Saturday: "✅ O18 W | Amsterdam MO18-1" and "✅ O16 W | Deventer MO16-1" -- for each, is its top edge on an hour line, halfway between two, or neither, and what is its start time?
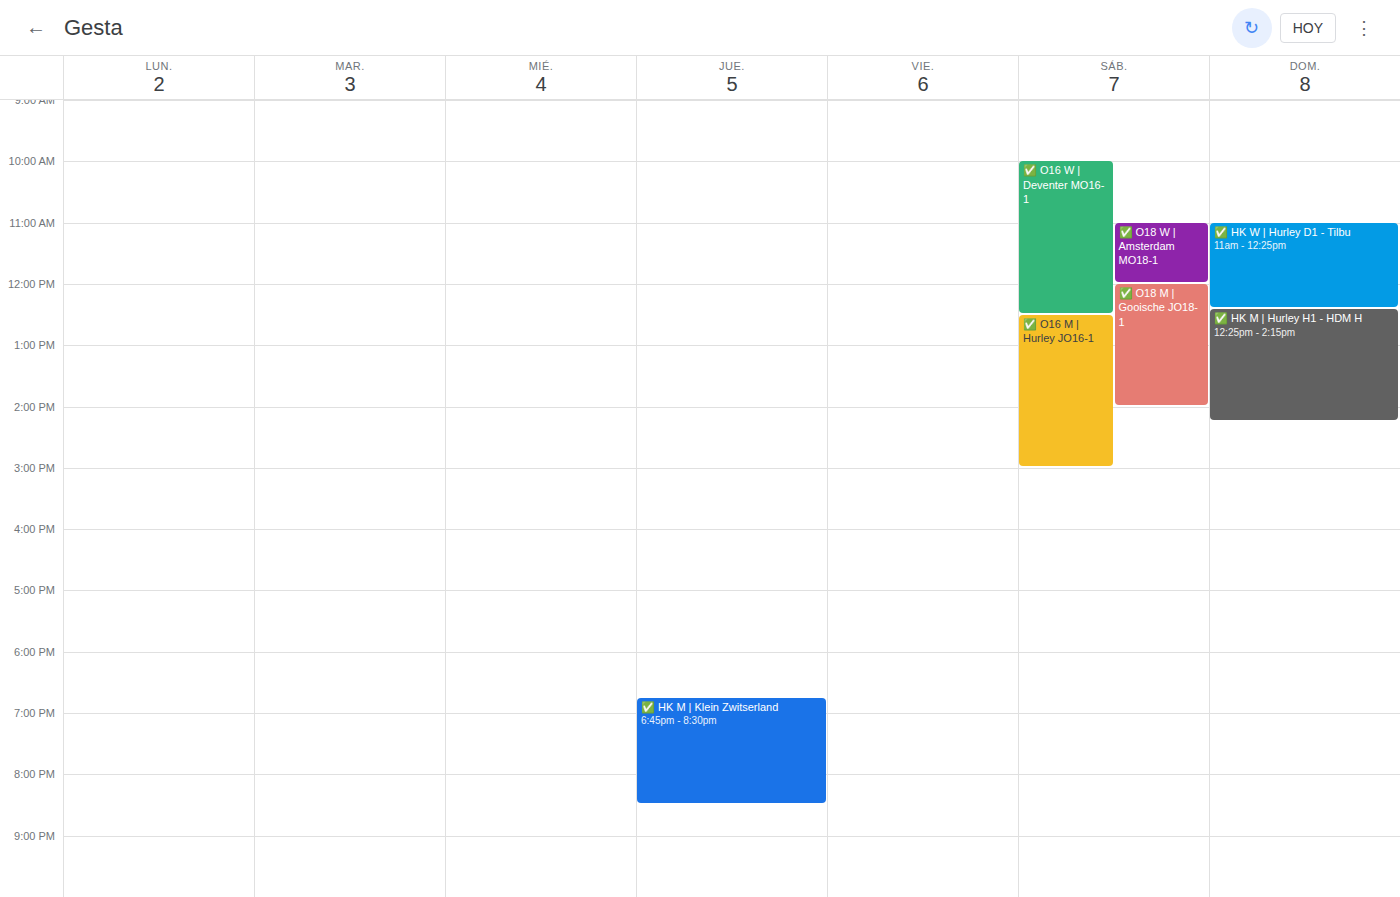
"✅ O18 W | Amsterdam MO18-1": 11:00, exactly on the 11:00 line. "✅ O16 W | Deventer MO16-1": 10:00, exactly on the 10:00 line.